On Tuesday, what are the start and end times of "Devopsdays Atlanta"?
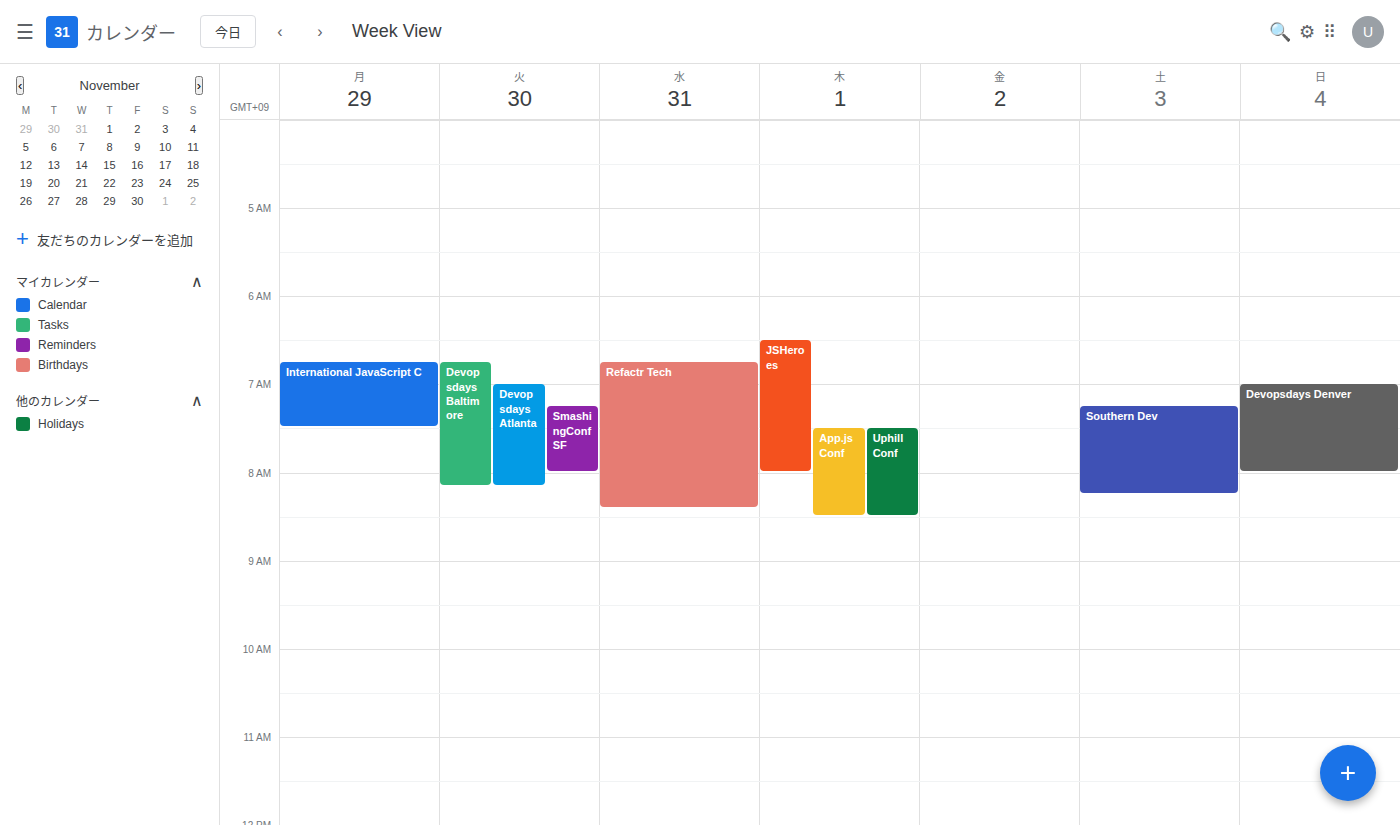
7:00 AM to 8:10 AM